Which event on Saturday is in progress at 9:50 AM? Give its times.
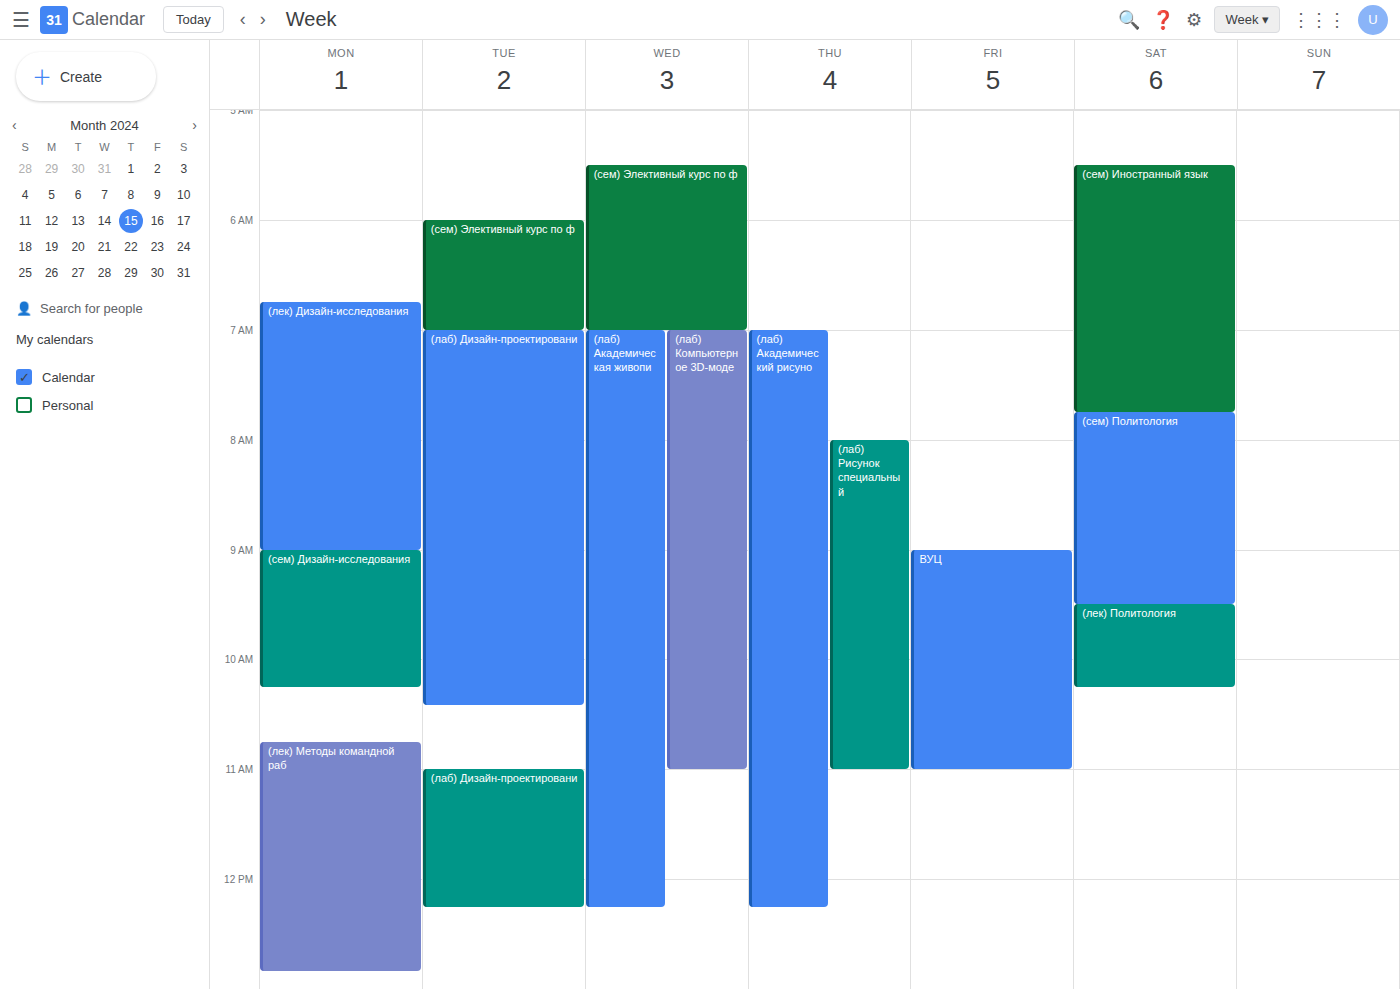
"(лек) Политология", 9:30 AM to 10:15 AM